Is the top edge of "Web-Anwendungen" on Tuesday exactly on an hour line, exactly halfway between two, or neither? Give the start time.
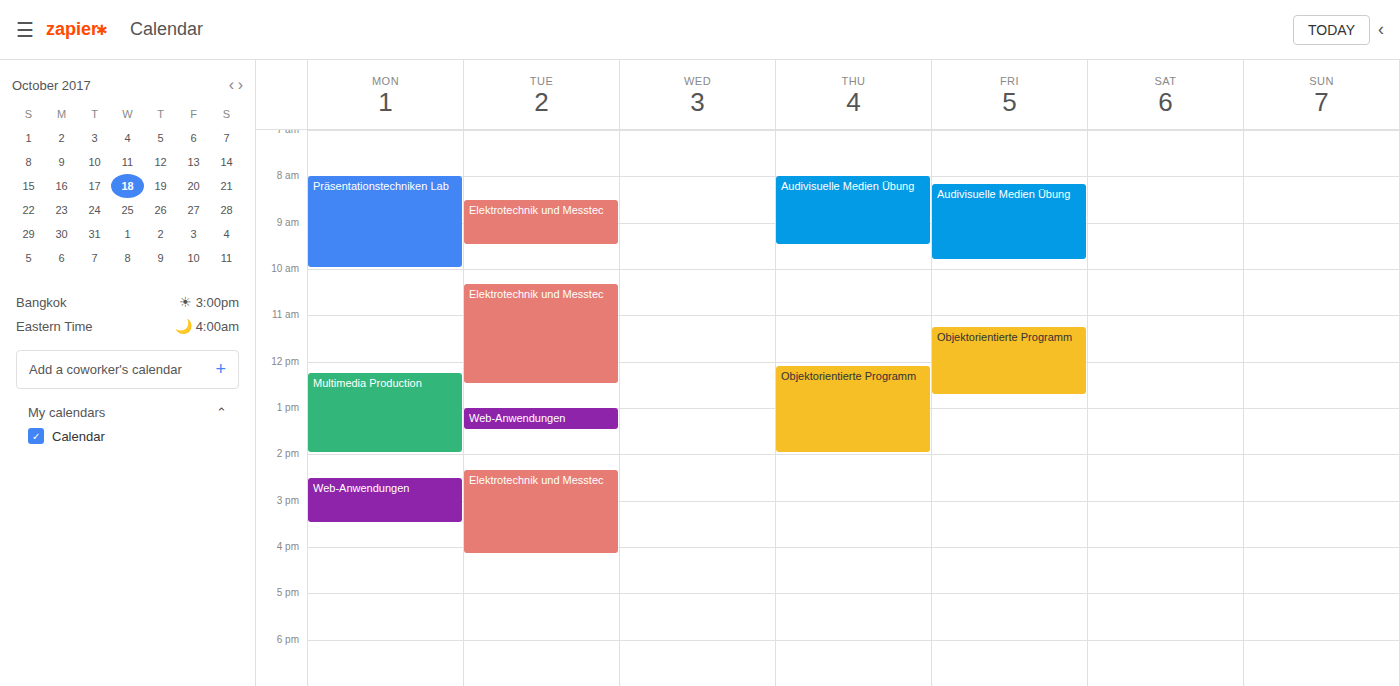
13:00 -- exactly on the 13:00 line.